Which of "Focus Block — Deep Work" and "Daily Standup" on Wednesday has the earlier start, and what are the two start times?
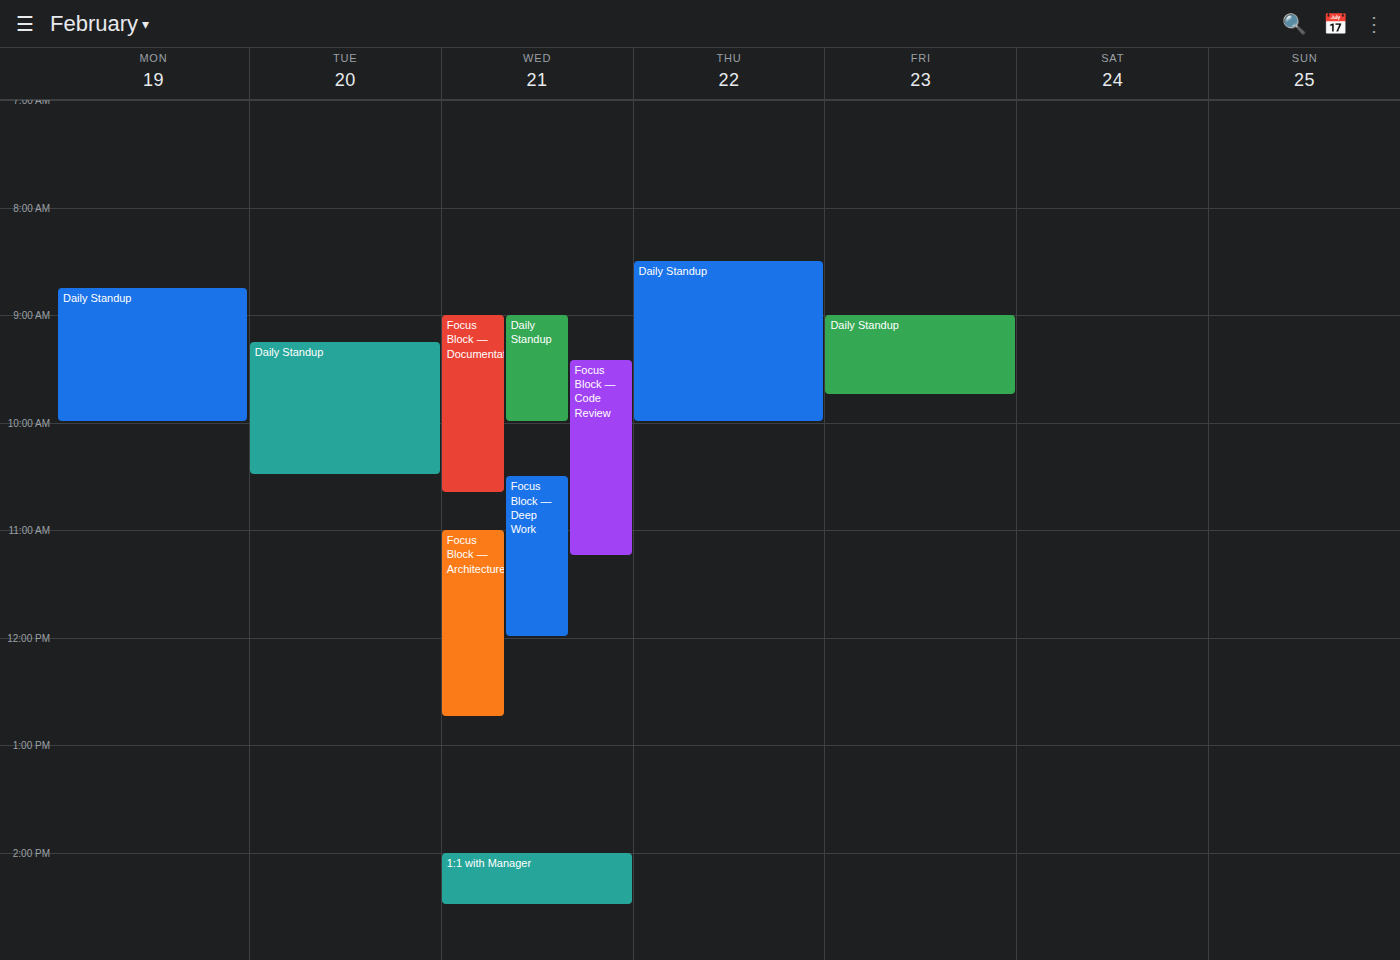
"Daily Standup" 9:00 AM; "Focus Block — Deep Work" 10:30 AM.